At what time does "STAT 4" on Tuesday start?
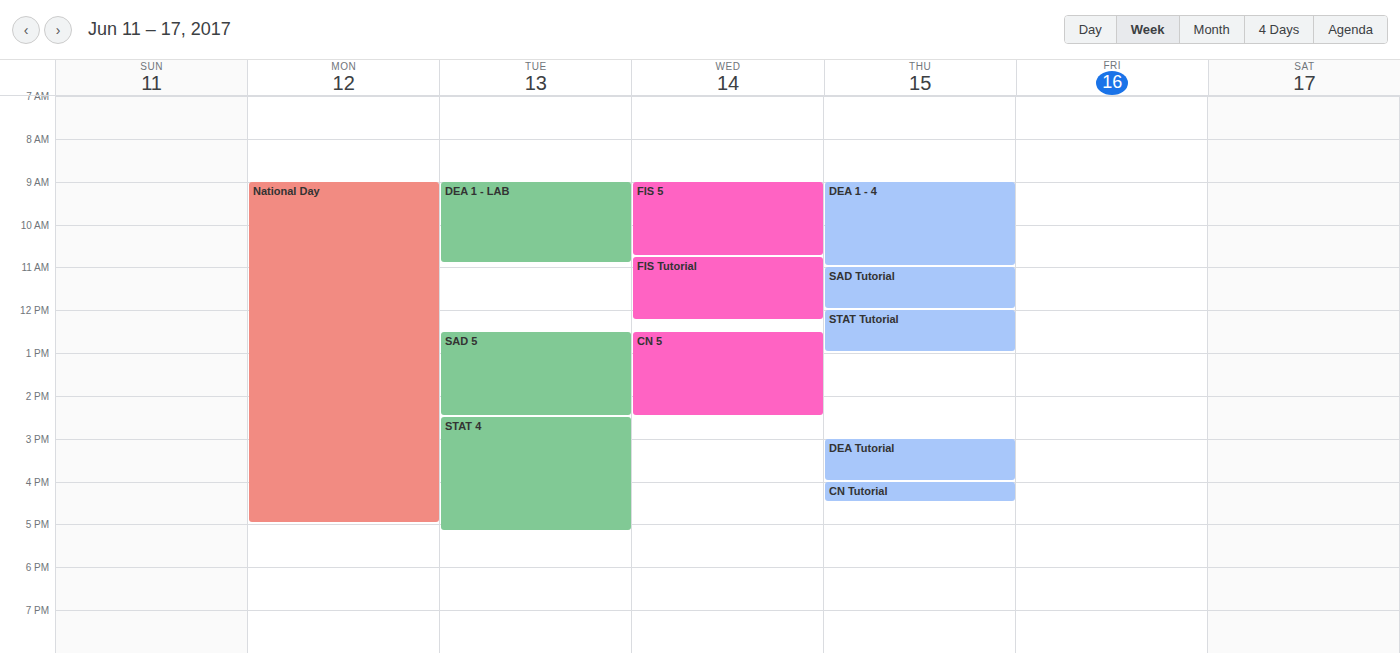
14:30